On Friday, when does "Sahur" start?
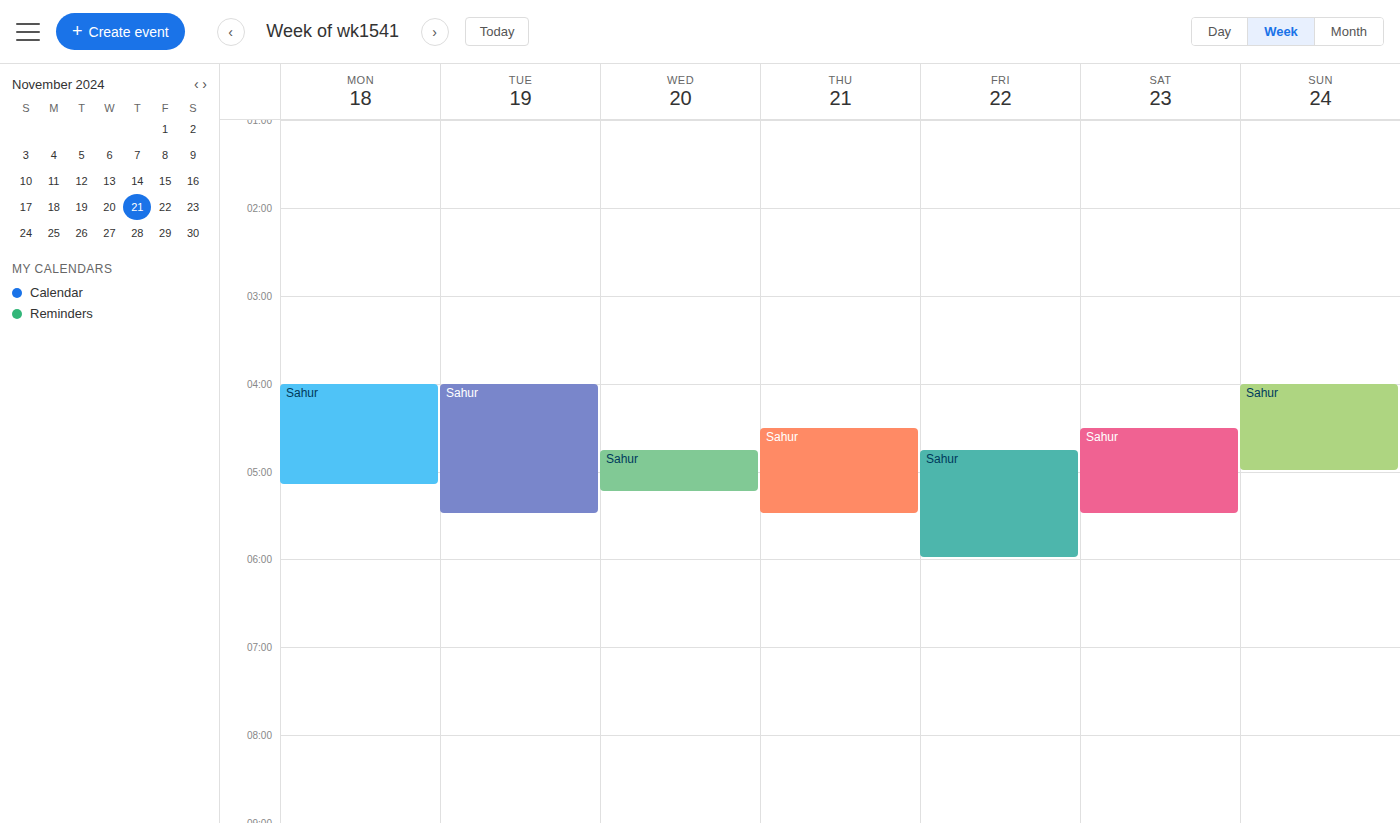
4:45 AM